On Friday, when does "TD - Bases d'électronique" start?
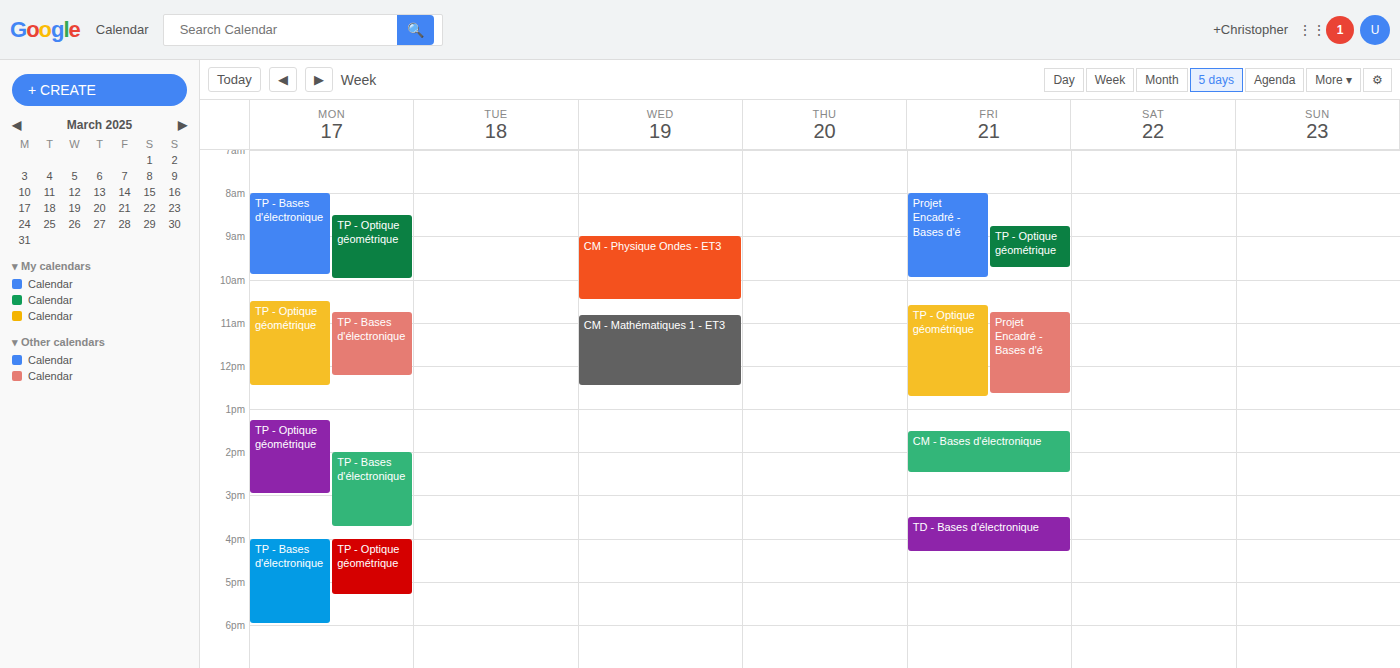
3:30 PM